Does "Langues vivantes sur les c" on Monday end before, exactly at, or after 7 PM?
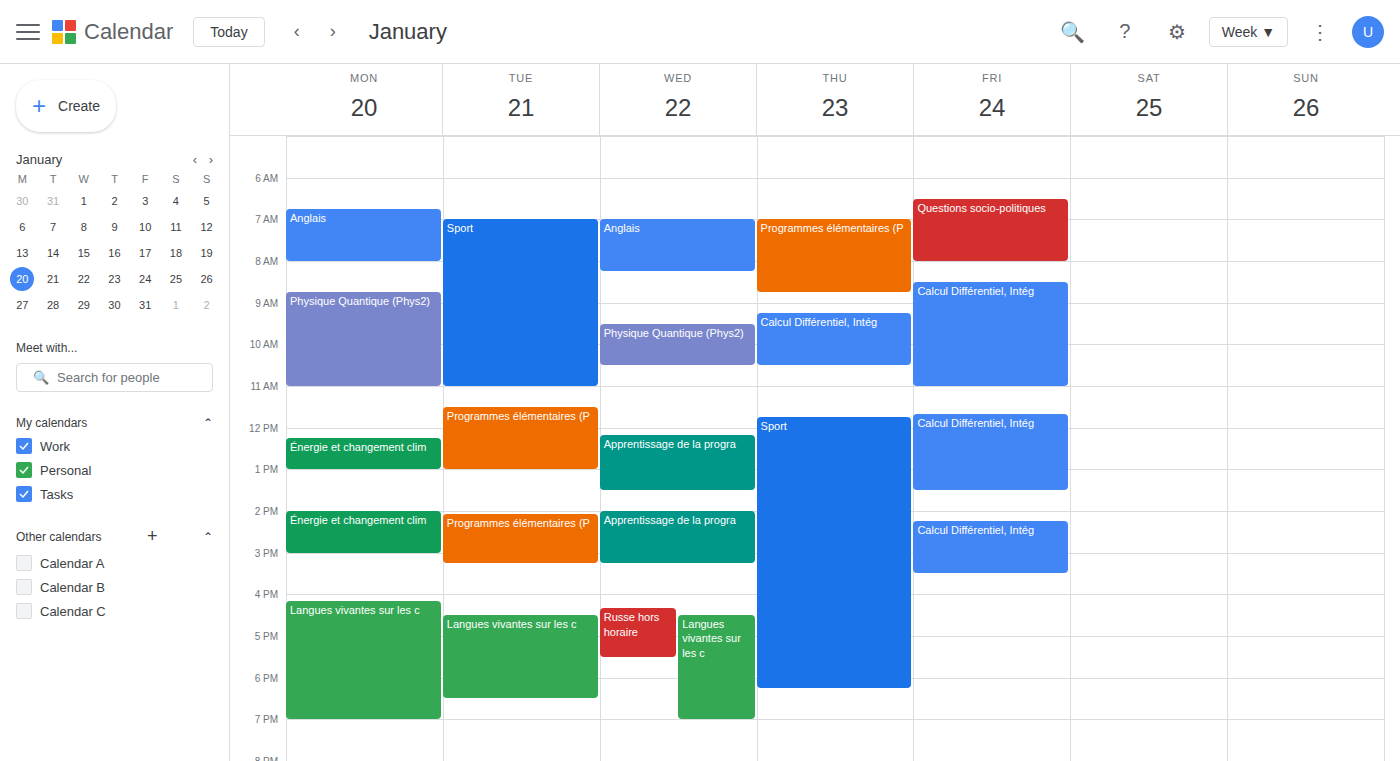
7:00 PM -- exactly at 7 PM, on the 7 PM line.